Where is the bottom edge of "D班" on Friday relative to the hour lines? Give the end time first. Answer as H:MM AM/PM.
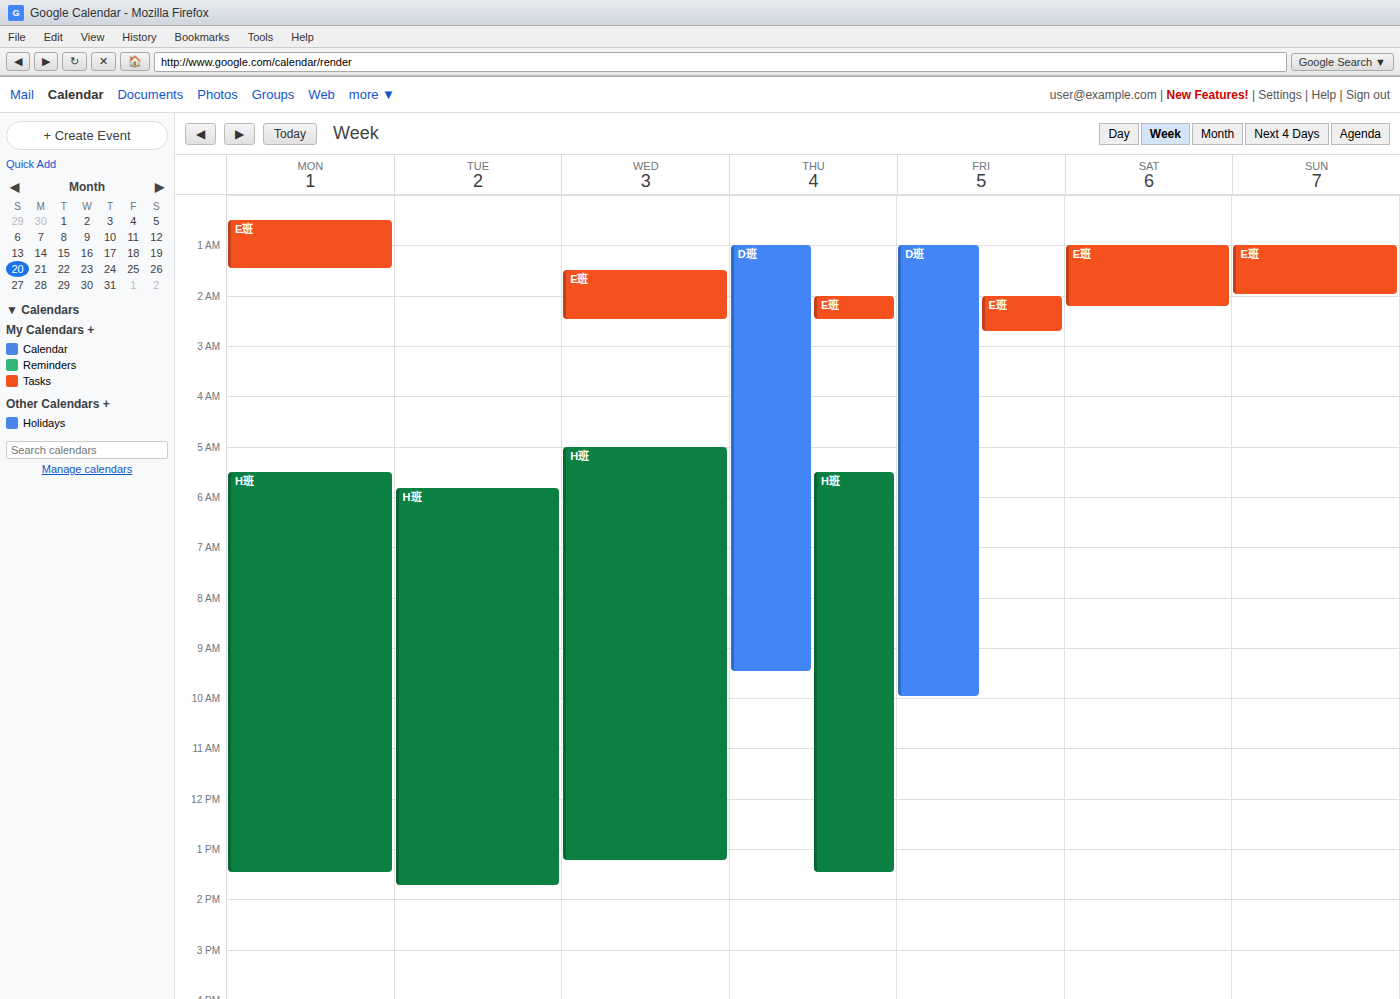
10:00 AM -- exactly on the 10 AM line.